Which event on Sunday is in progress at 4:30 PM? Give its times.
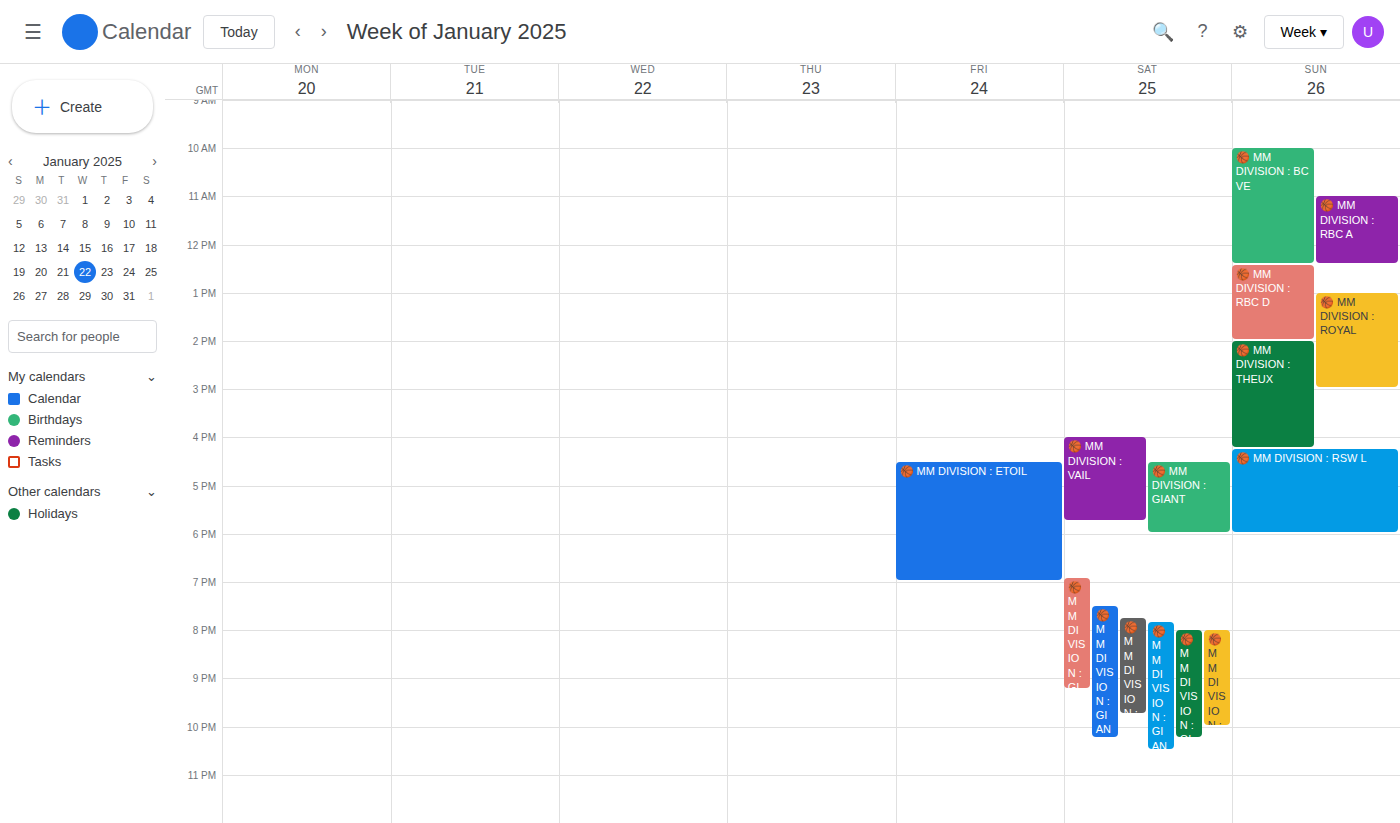
"🏀 MM DIVISION : RSW L", 4:15 PM to 6:00 PM